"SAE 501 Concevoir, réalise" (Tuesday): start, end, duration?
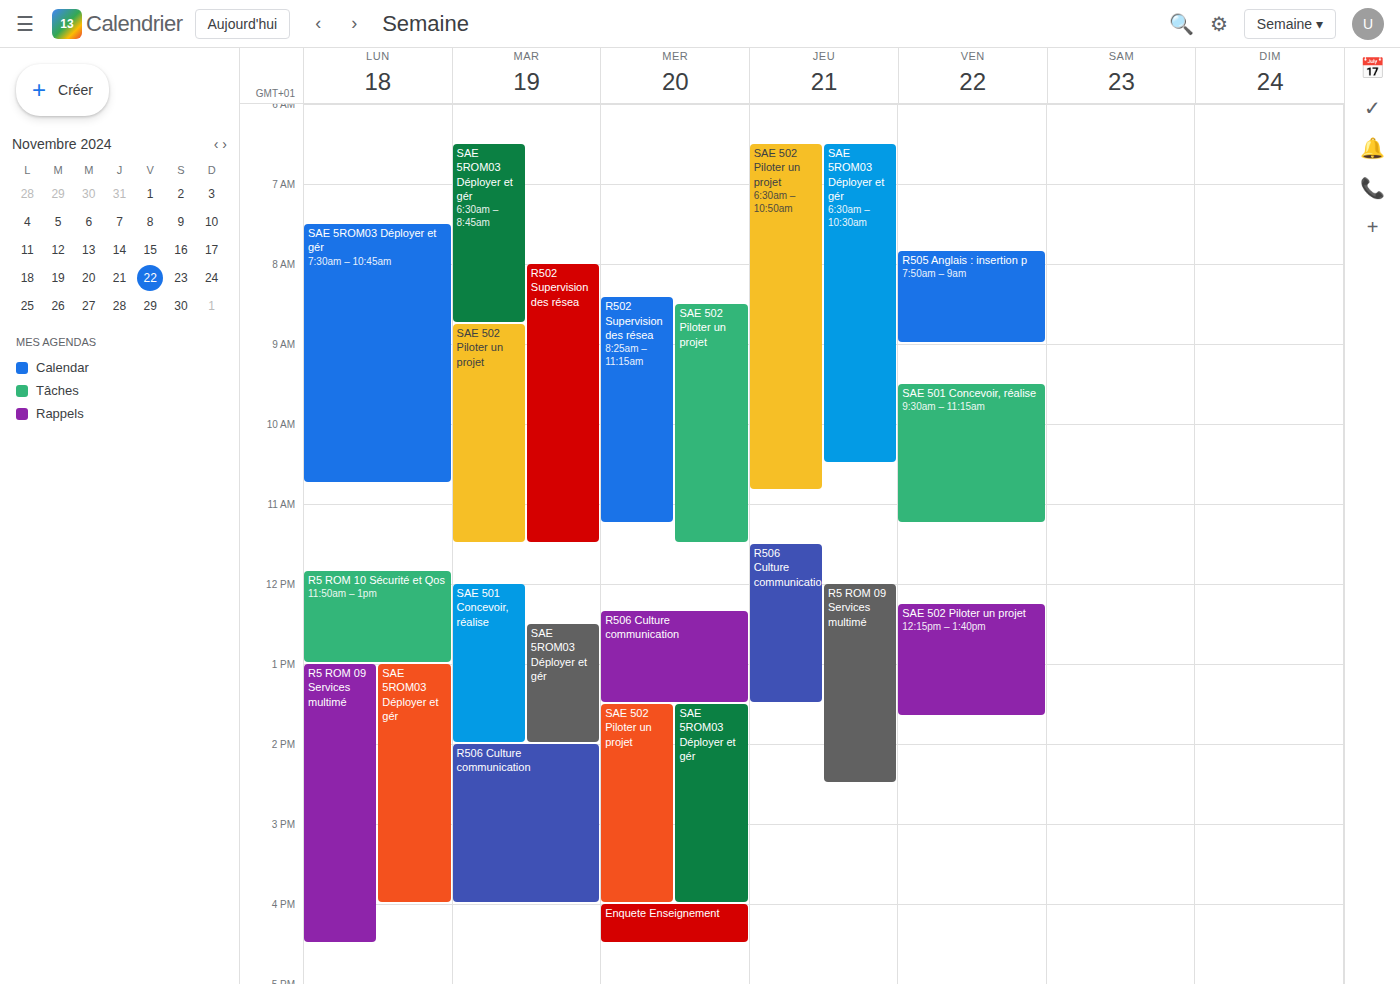
12:00 PM to 2:00 PM, 2 hours